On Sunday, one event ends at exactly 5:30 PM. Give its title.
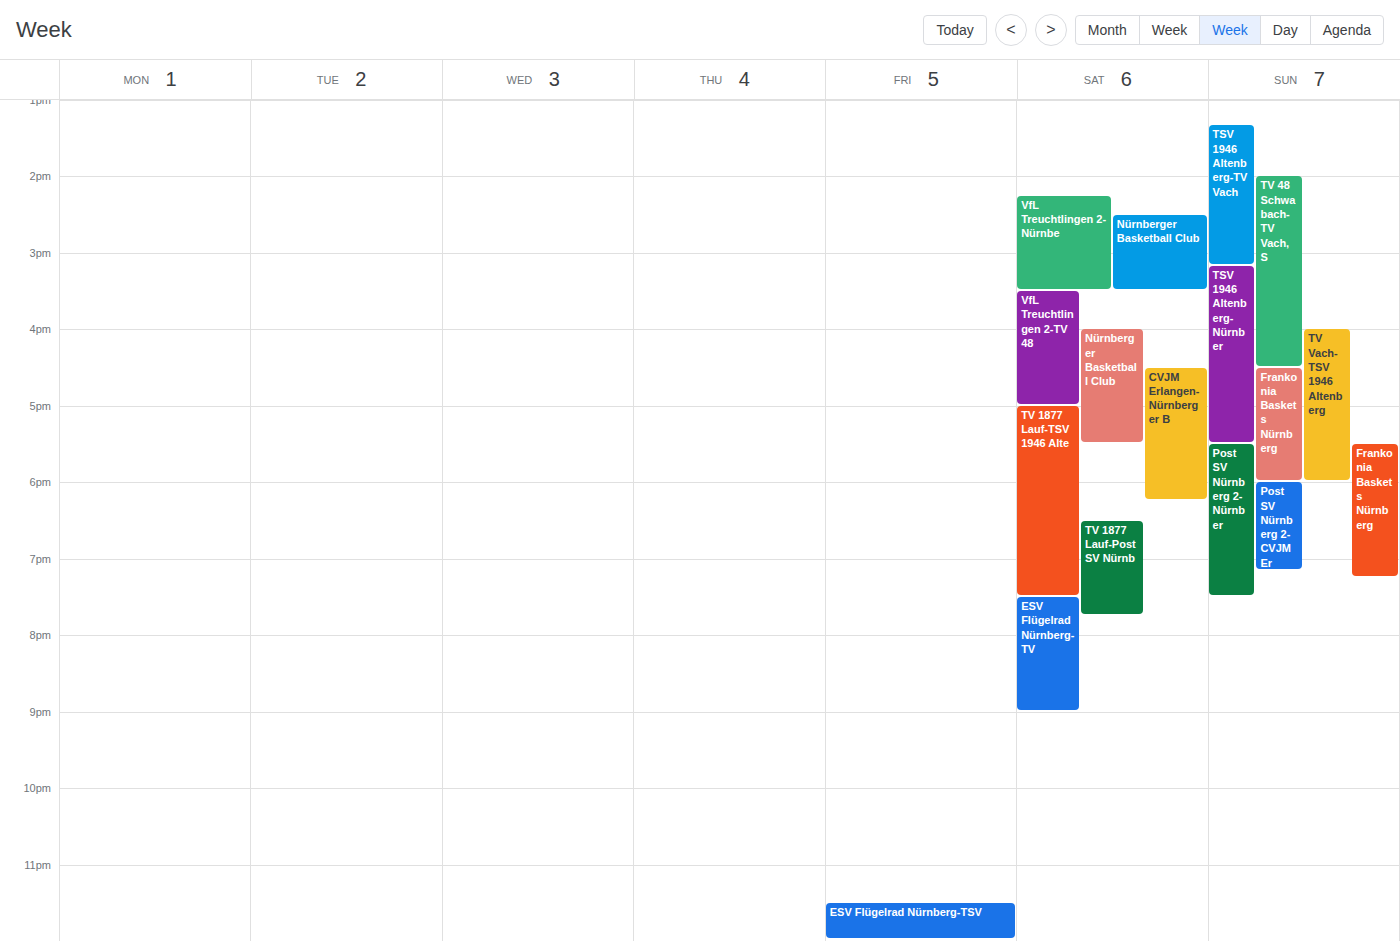
"TSV 1946 Altenberg-Nürnber"